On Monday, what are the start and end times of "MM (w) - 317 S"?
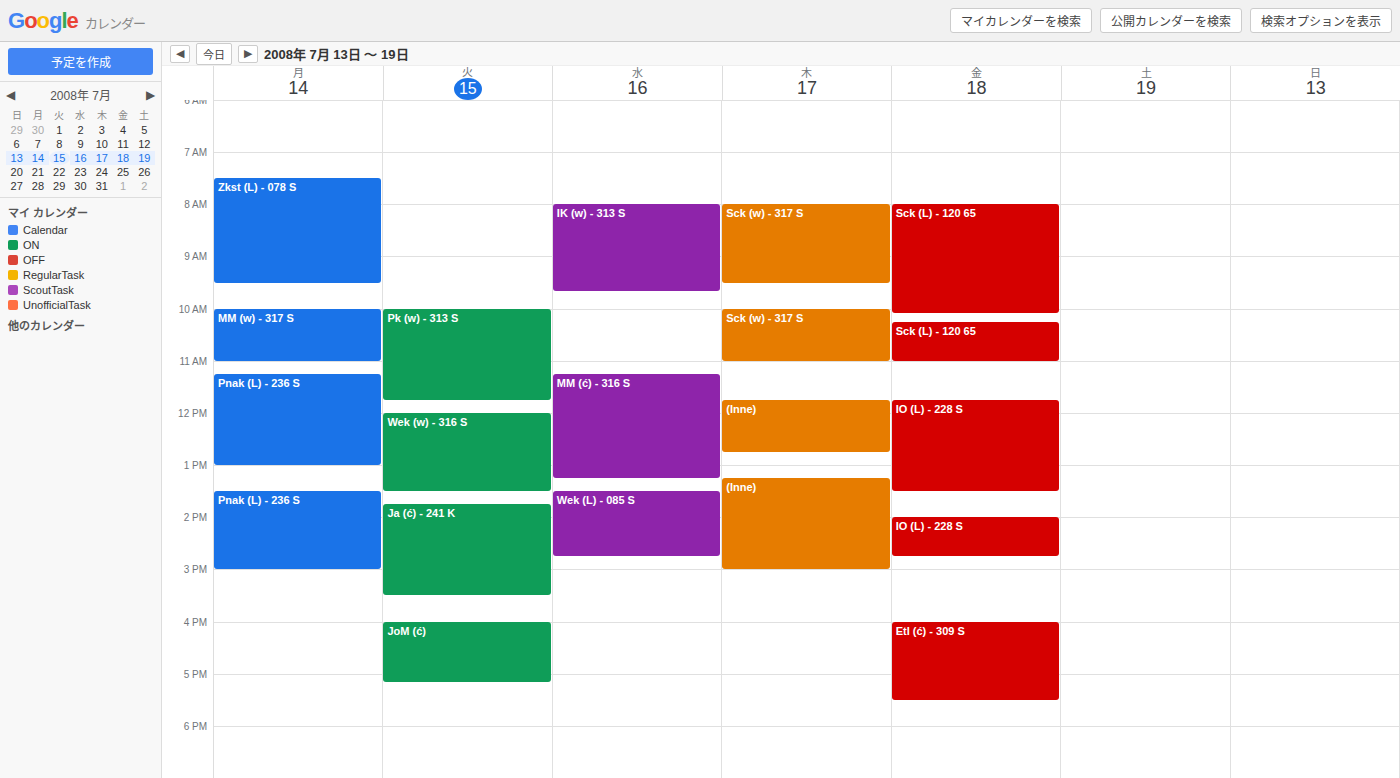
10:00 AM to 11:00 AM